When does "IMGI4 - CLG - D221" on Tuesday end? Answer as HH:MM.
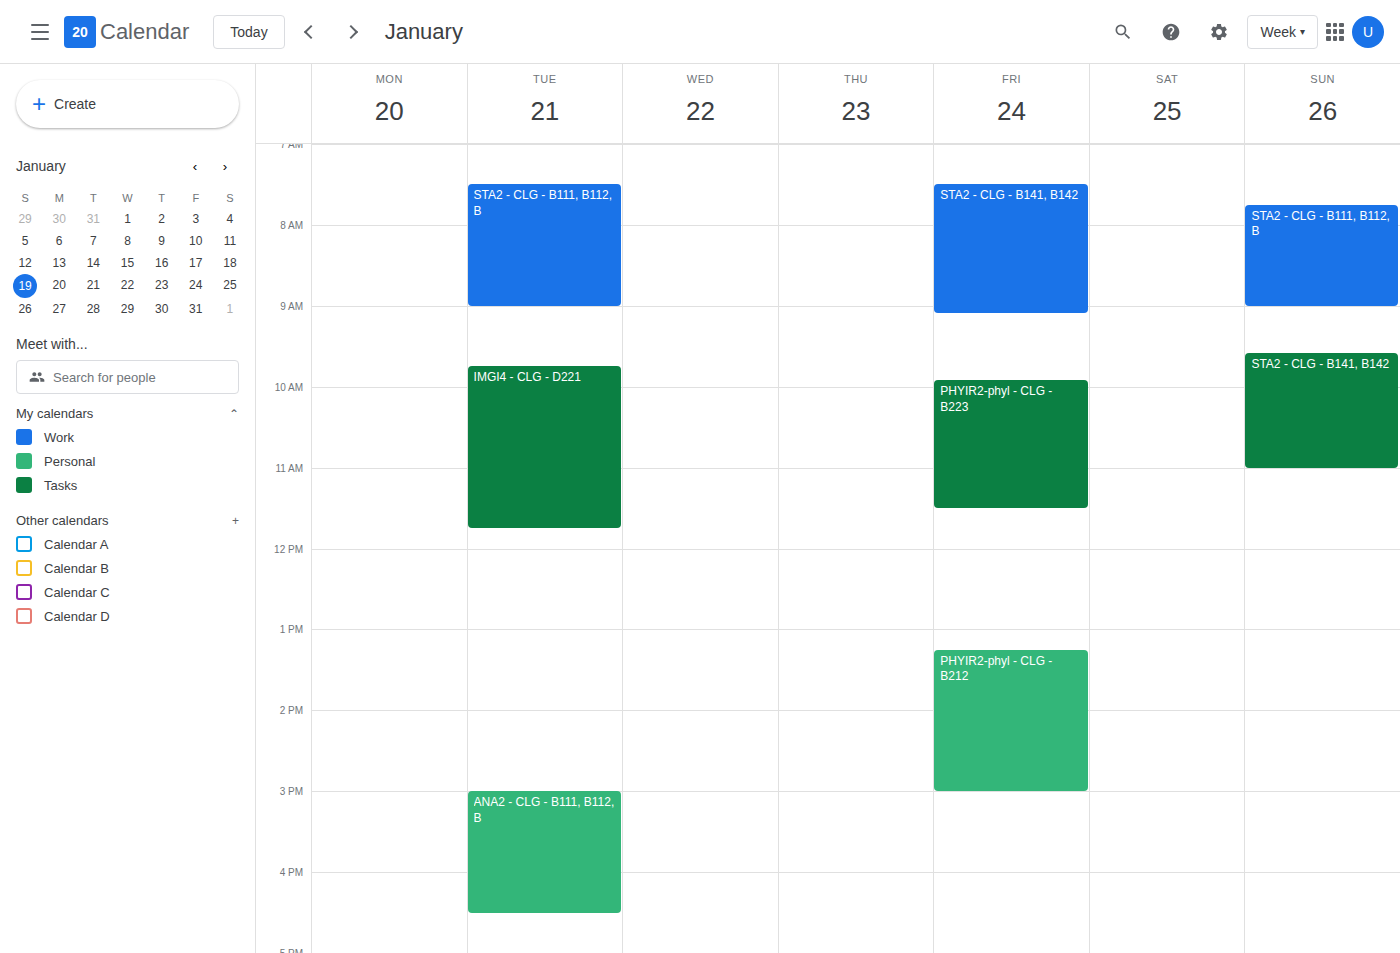
11:45